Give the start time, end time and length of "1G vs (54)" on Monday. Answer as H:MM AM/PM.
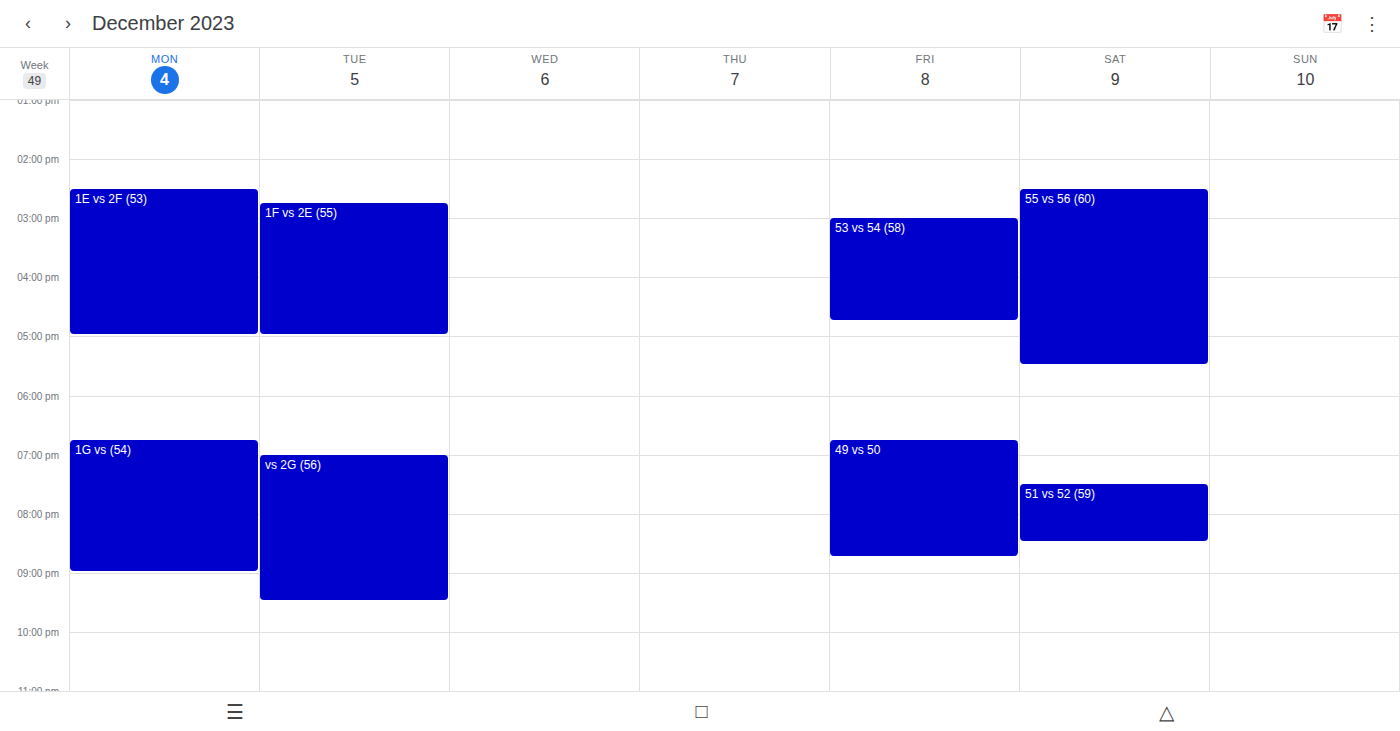
6:45 PM to 9:00 PM, 2 hours 15 minutes